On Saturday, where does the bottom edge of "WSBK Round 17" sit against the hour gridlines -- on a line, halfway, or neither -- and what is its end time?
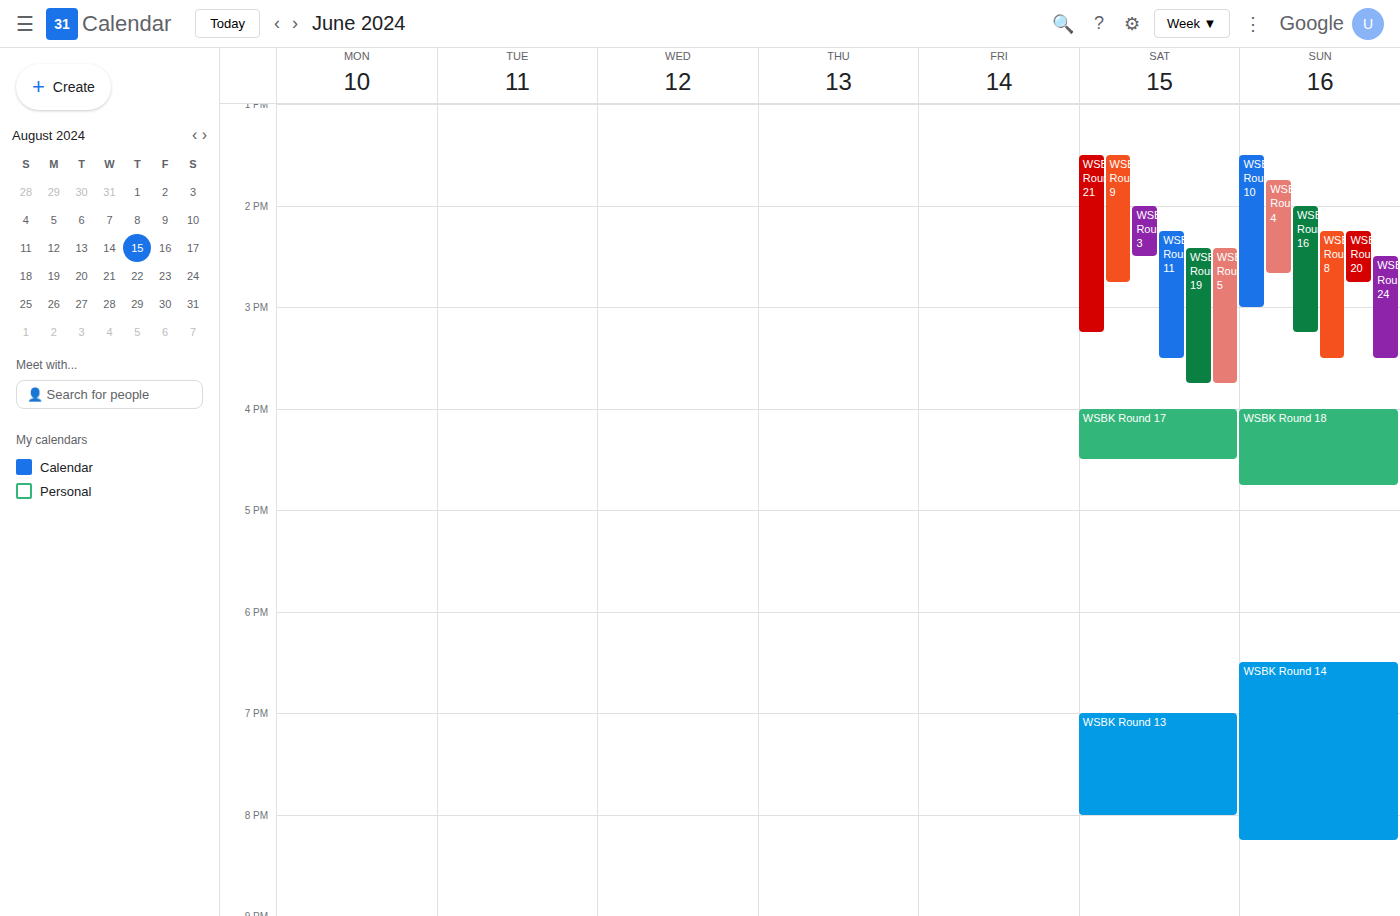
4:30 PM -- halfway between the 4 PM and 5 PM lines.